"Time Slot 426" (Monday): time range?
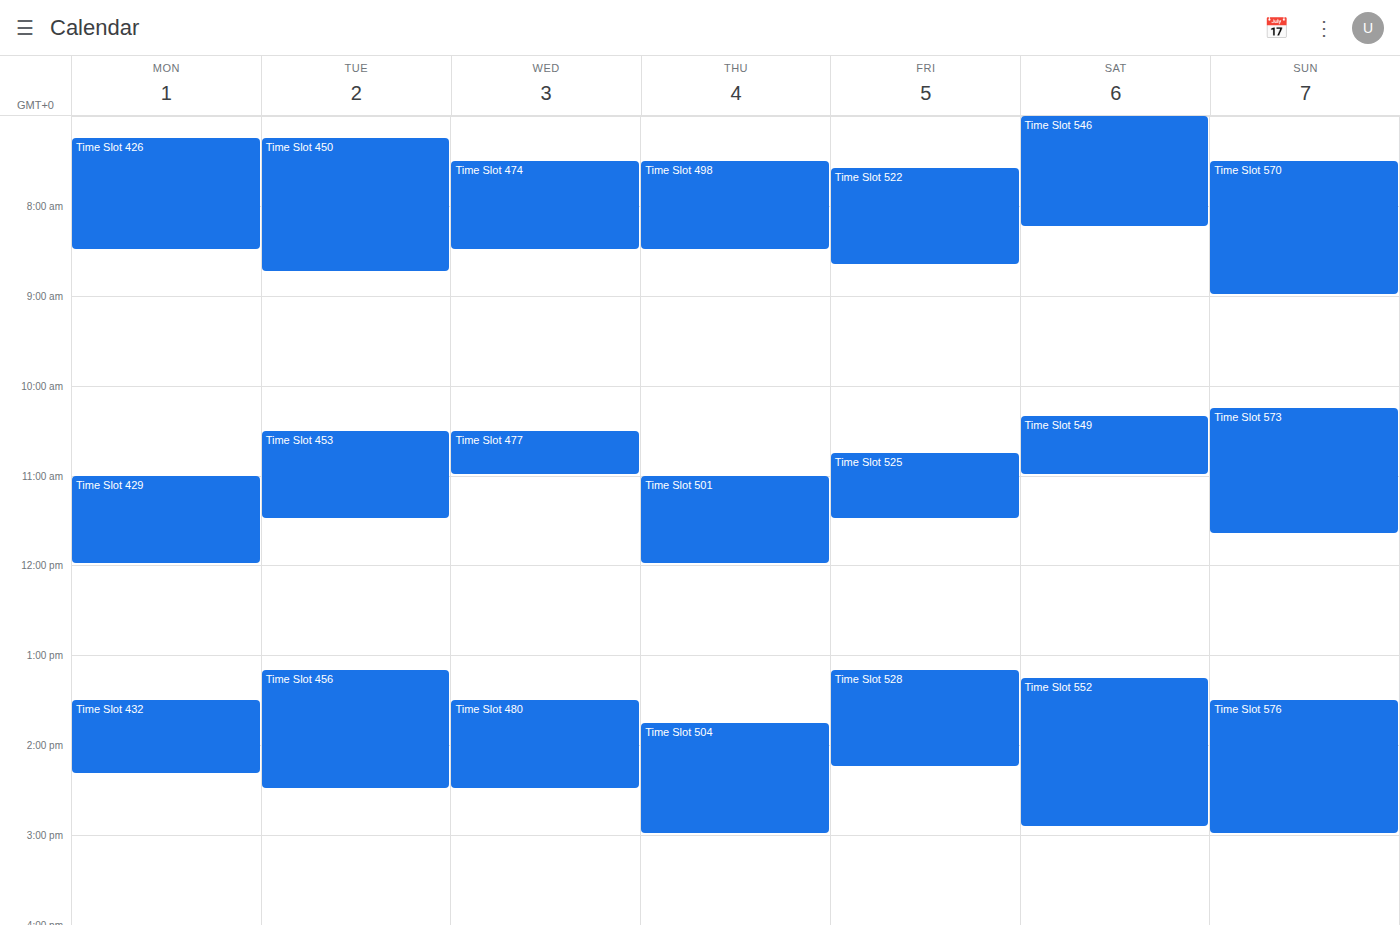
7:15 AM to 8:30 AM